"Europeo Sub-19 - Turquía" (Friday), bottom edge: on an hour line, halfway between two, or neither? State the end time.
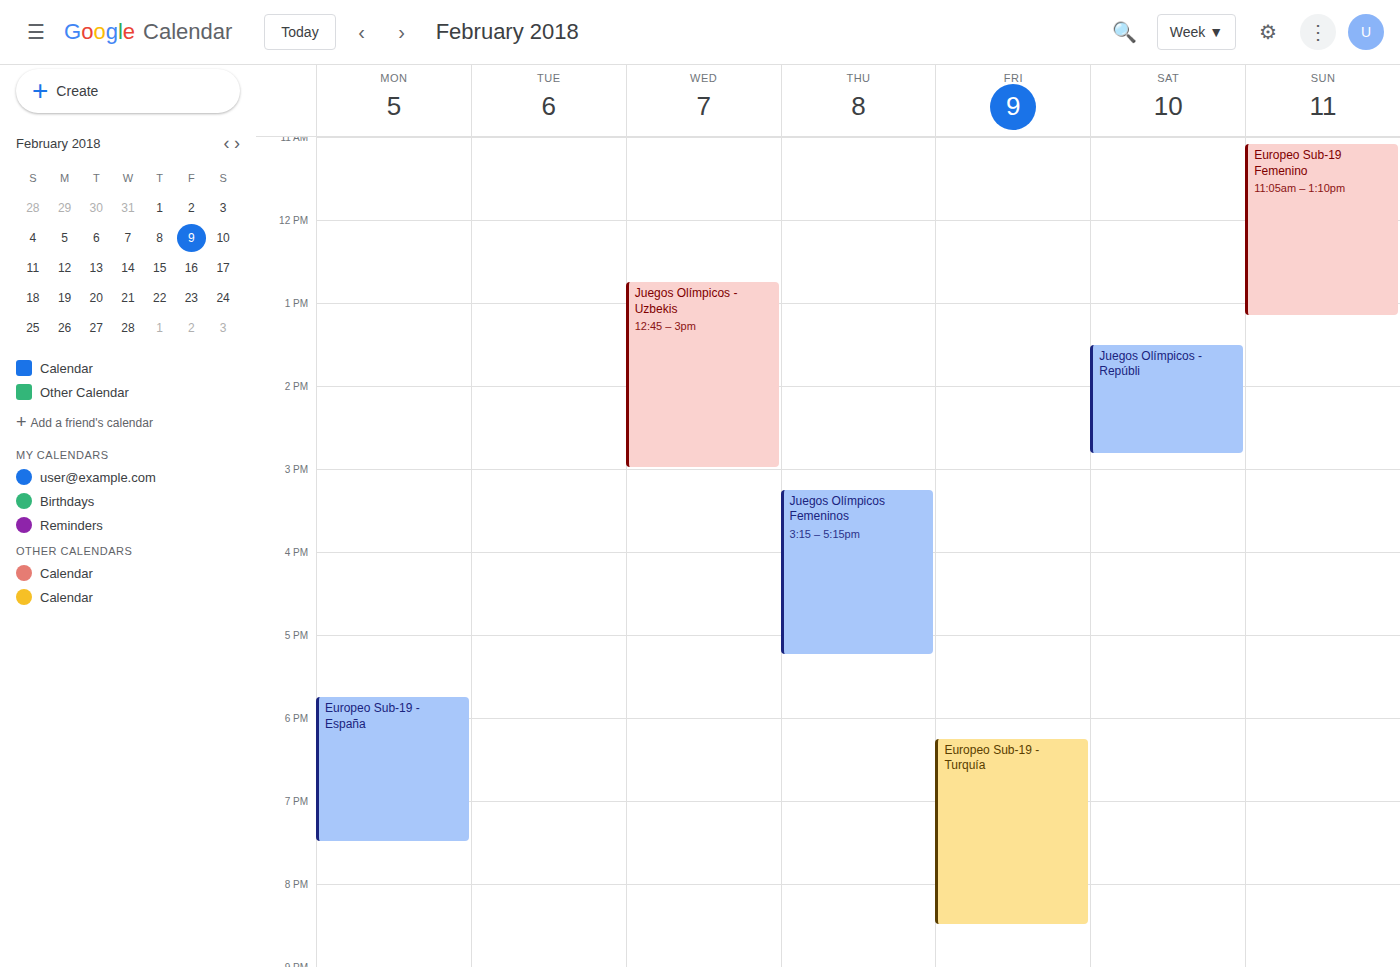
8:30 PM -- halfway between the 8 PM and 9 PM lines.